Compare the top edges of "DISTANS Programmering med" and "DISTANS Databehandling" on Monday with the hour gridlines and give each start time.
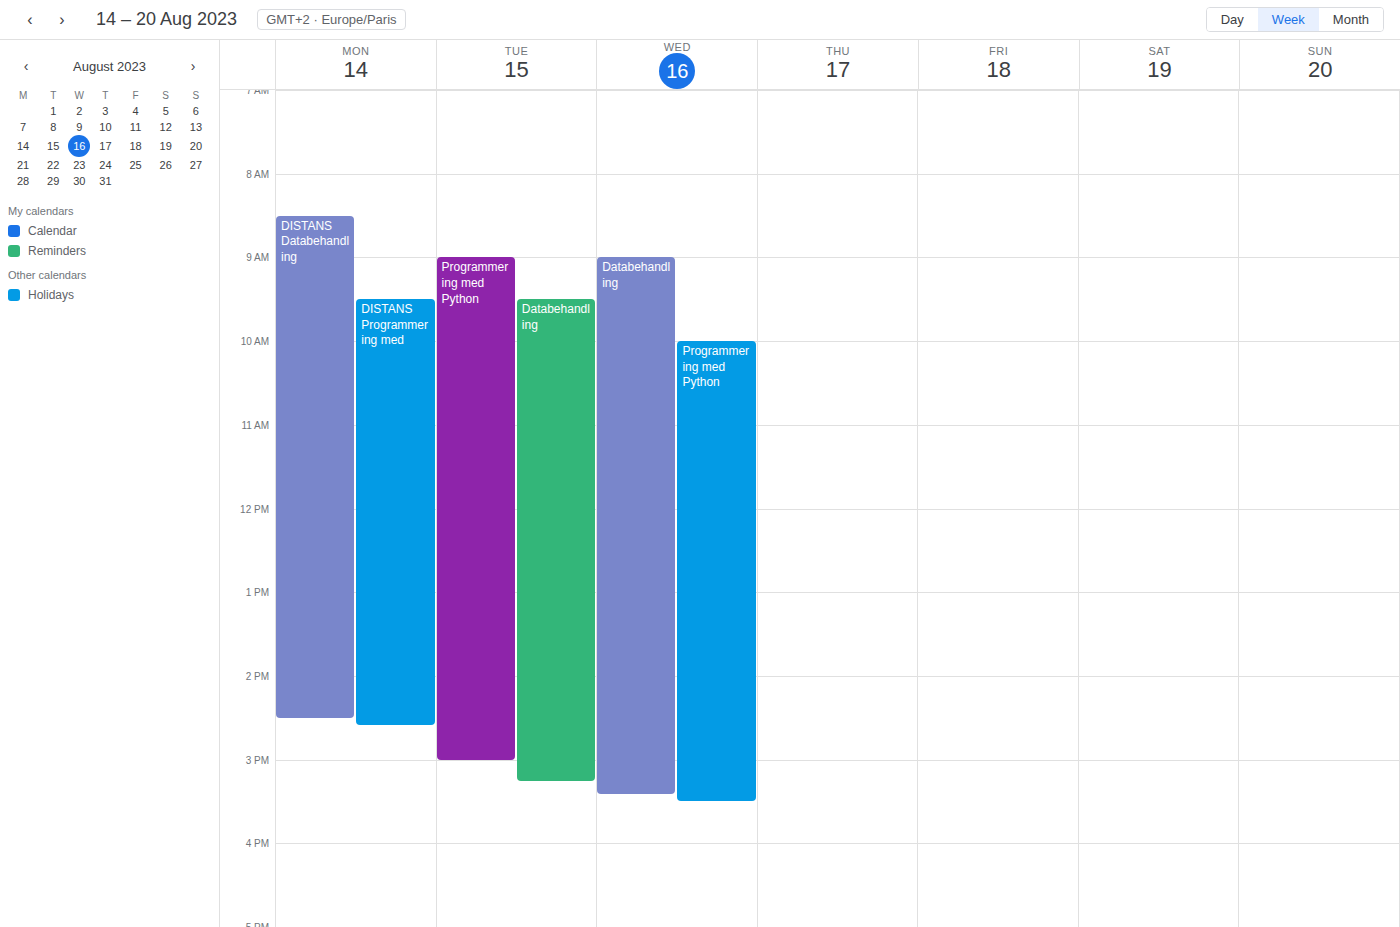
"DISTANS Programmering med": 9:30 AM, halfway between the 9 AM and 10 AM lines. "DISTANS Databehandling": 8:30 AM, halfway between the 8 AM and 9 AM lines.